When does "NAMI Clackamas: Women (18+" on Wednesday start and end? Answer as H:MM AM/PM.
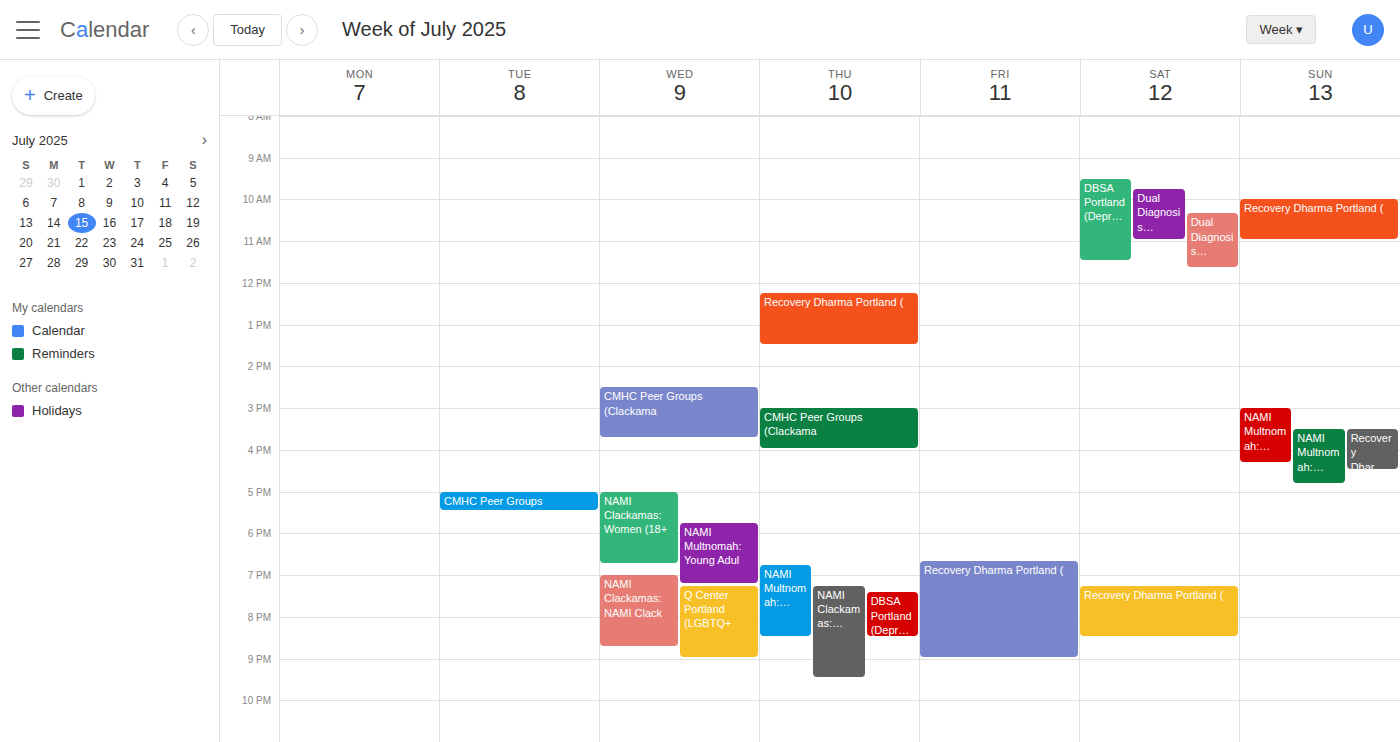
5:00 PM to 6:45 PM